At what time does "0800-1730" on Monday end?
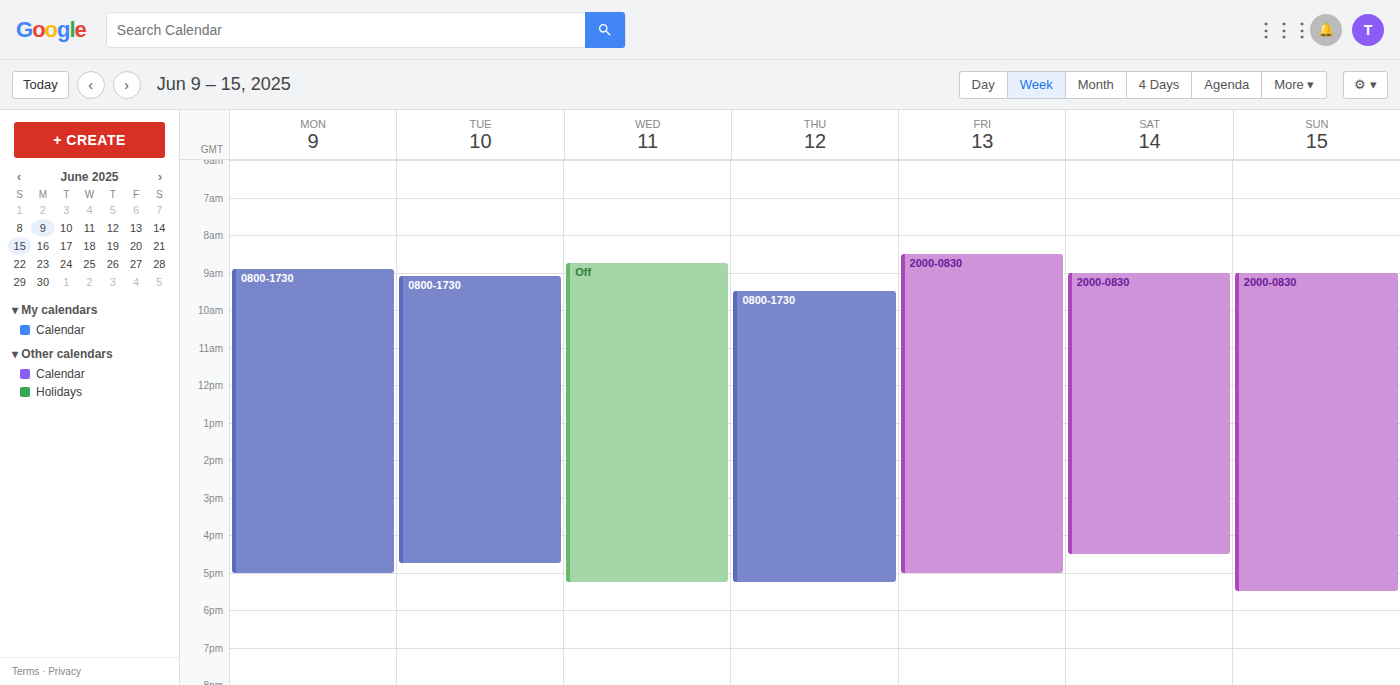
5:00 PM